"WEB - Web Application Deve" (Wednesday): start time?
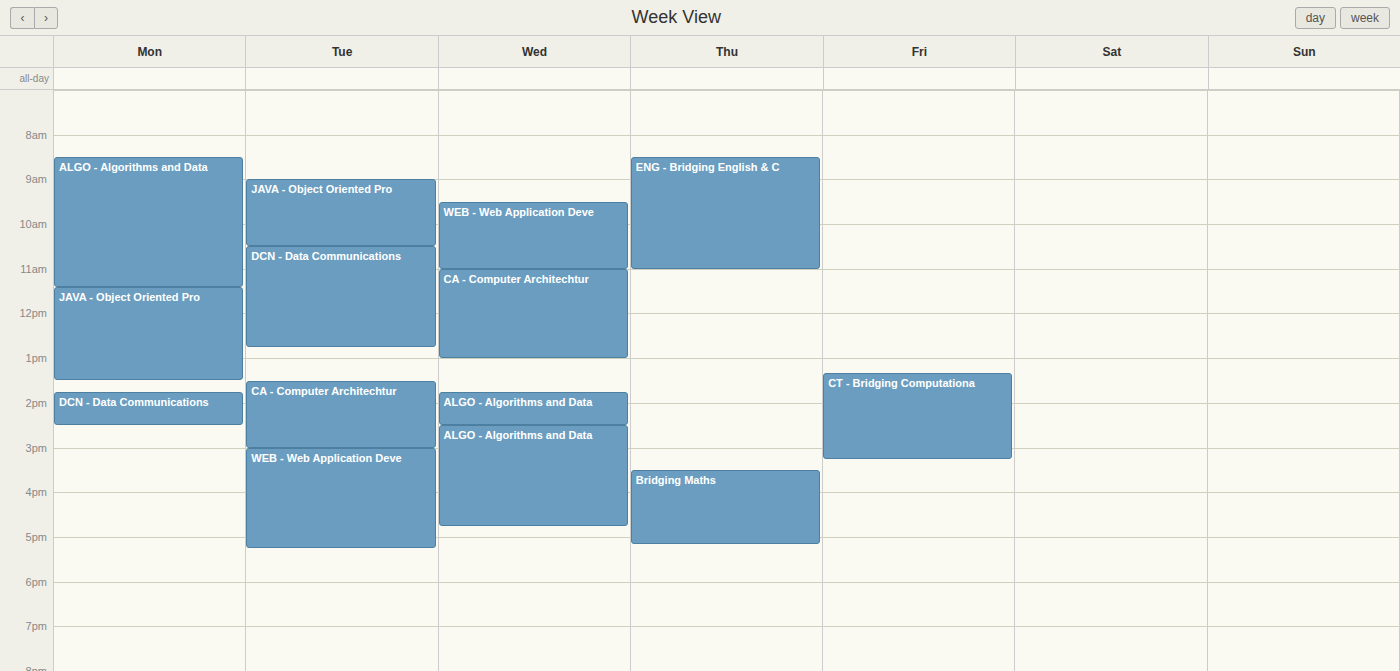
9:30 AM